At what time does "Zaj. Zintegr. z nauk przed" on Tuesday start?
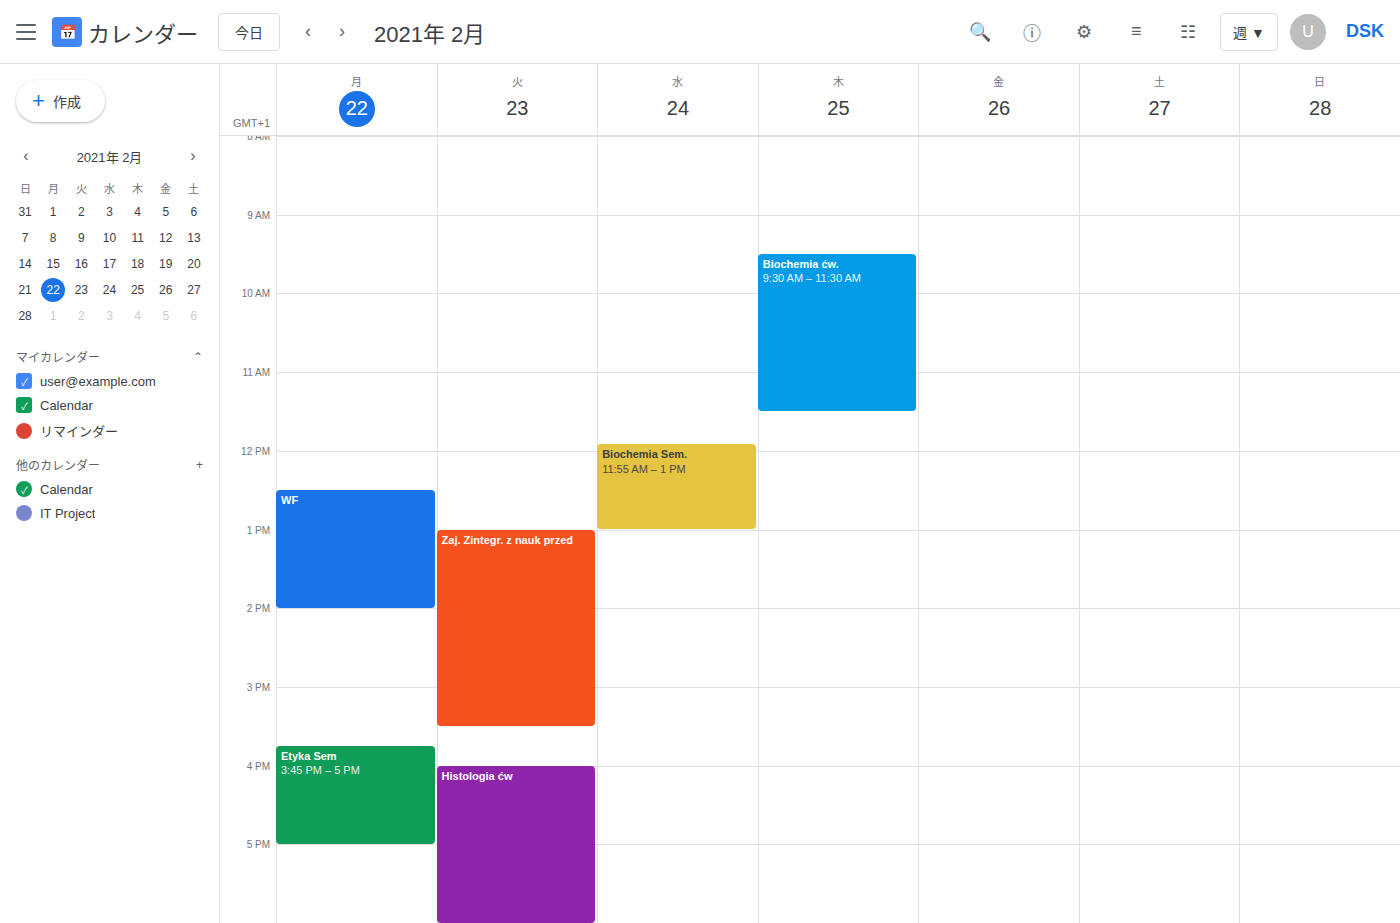
1:00 PM